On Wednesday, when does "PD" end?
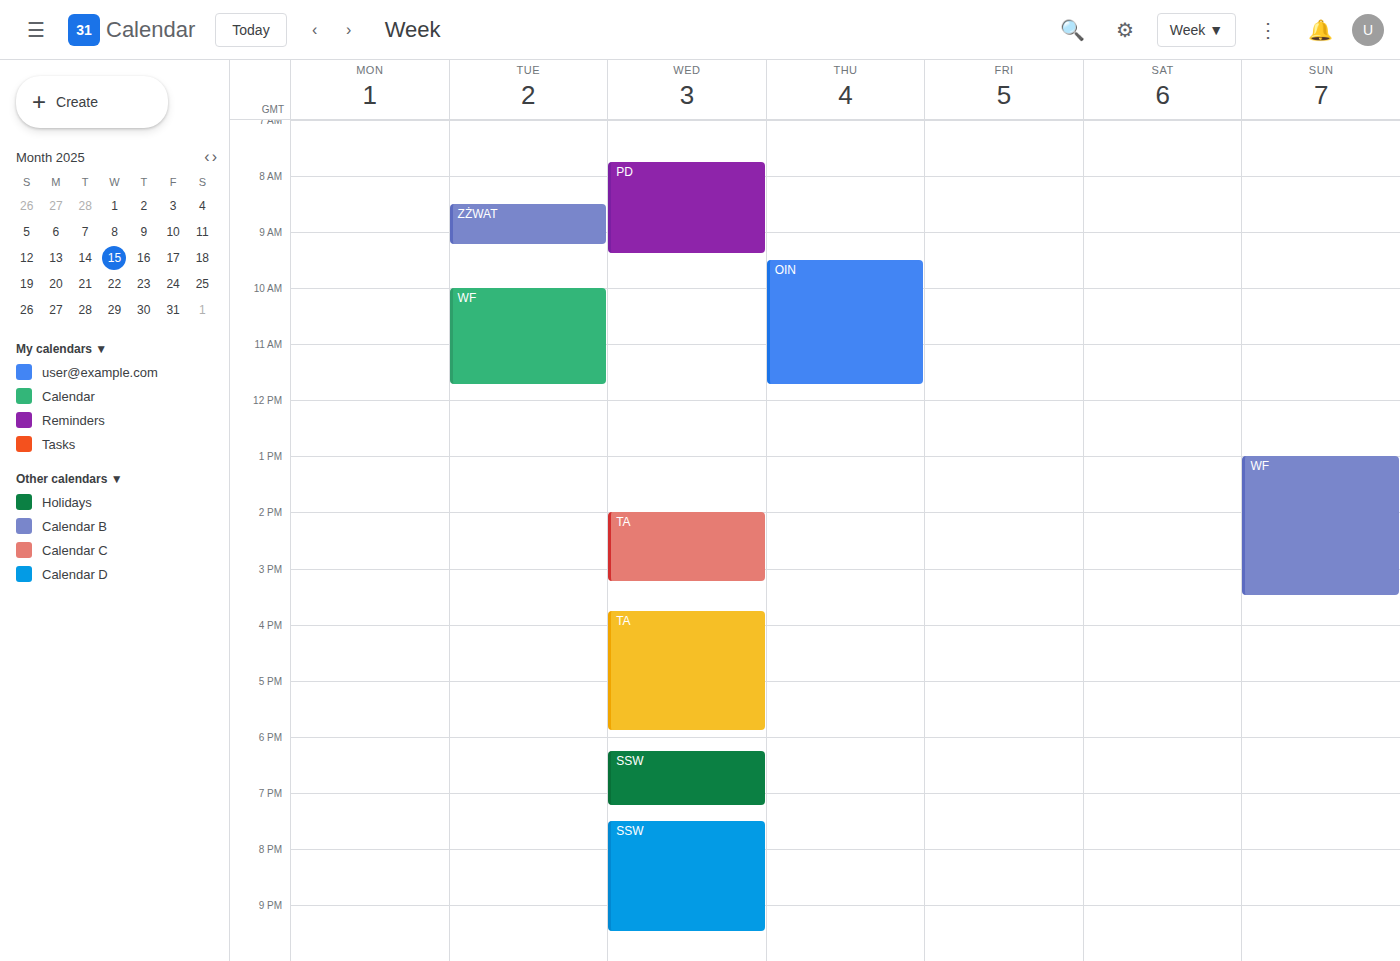
9:25 AM